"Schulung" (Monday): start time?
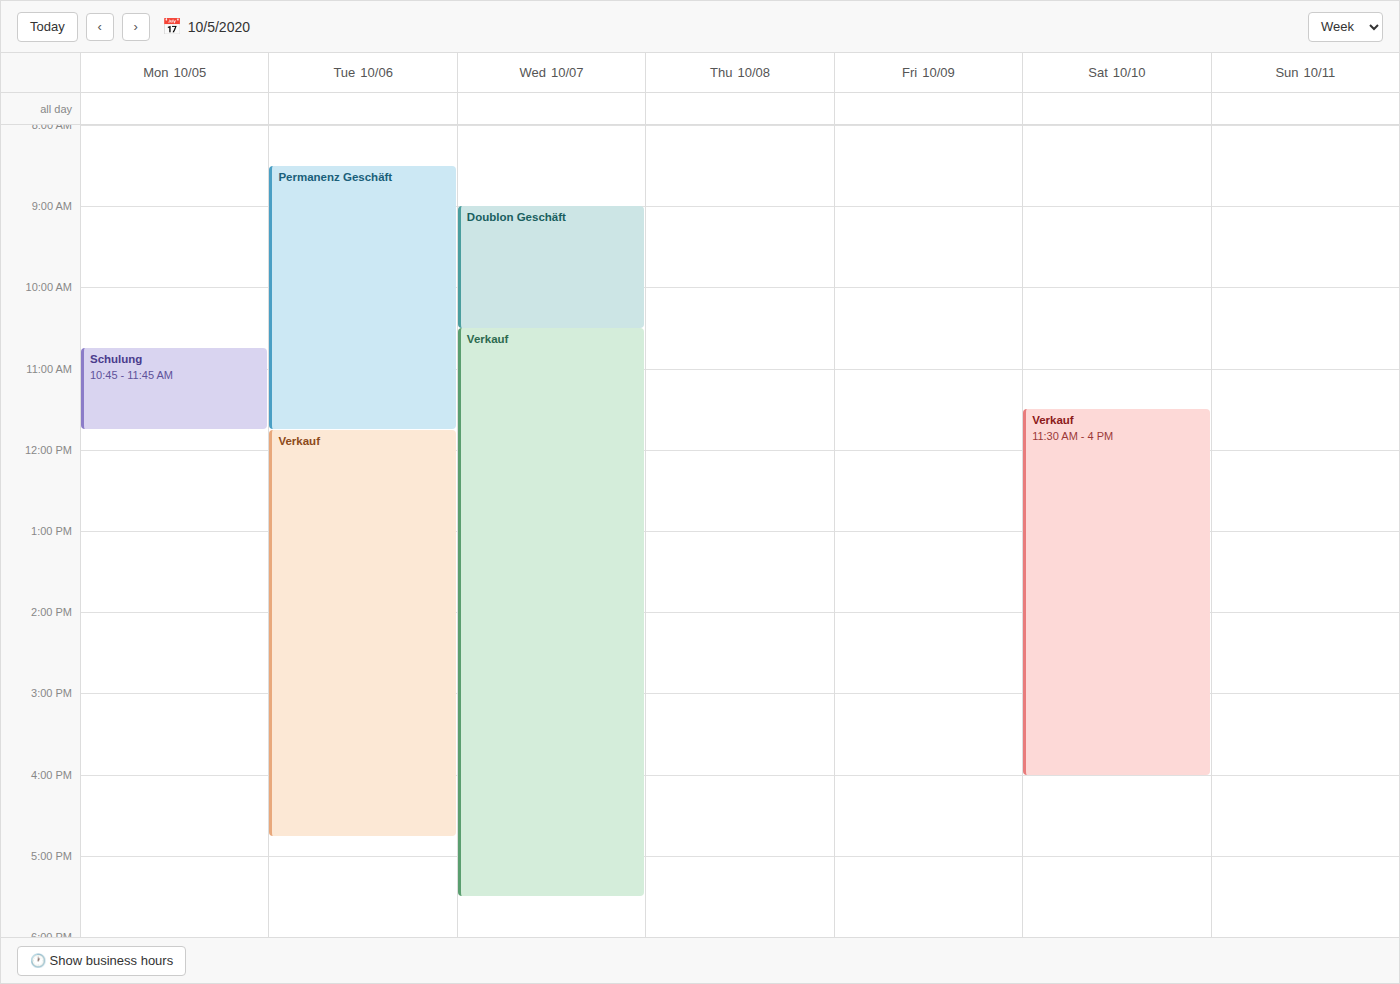
10:45 AM